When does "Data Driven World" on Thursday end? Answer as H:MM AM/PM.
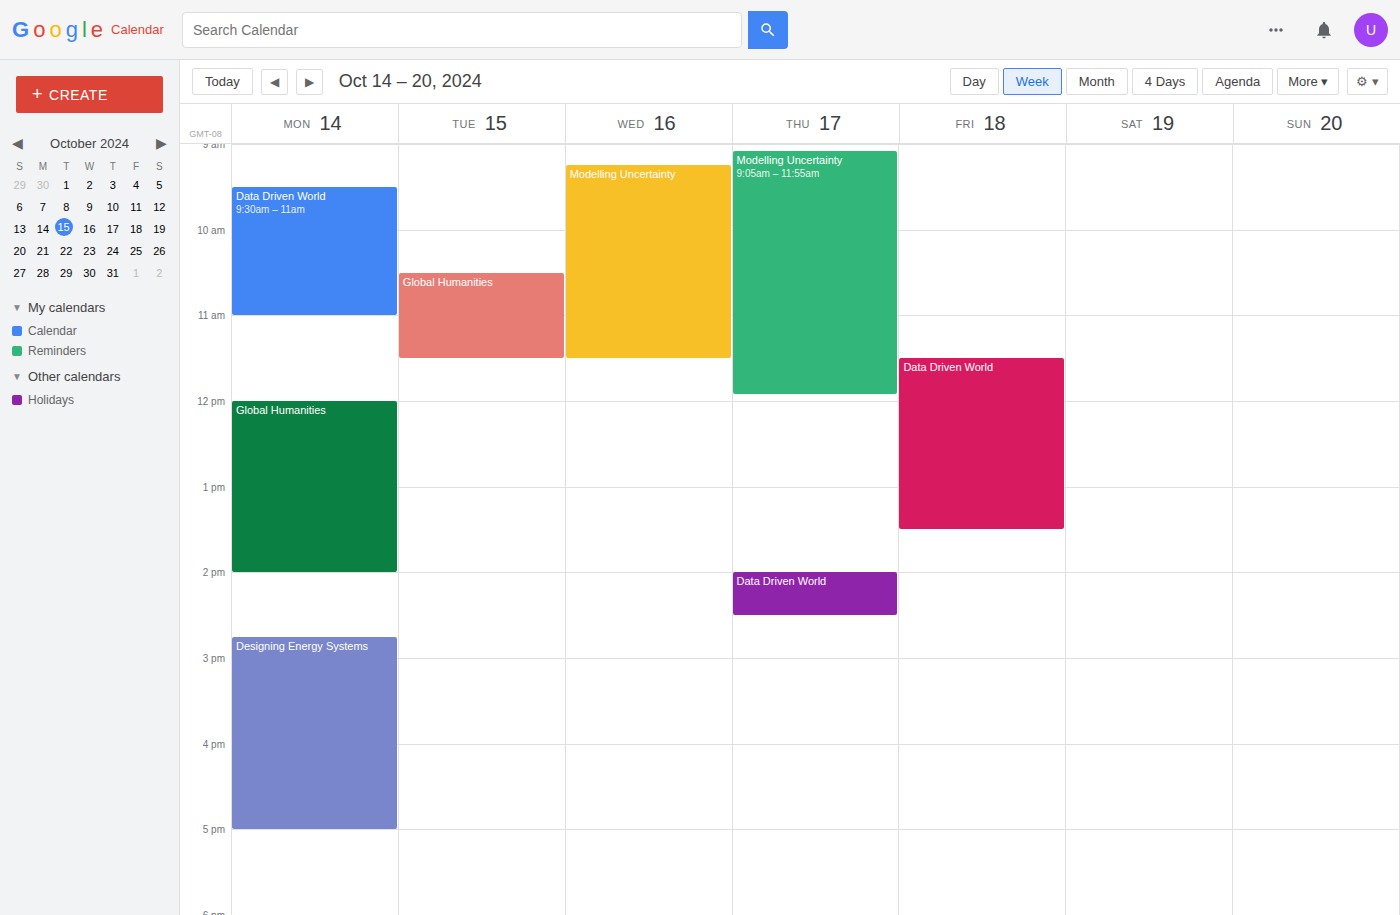
2:30 PM